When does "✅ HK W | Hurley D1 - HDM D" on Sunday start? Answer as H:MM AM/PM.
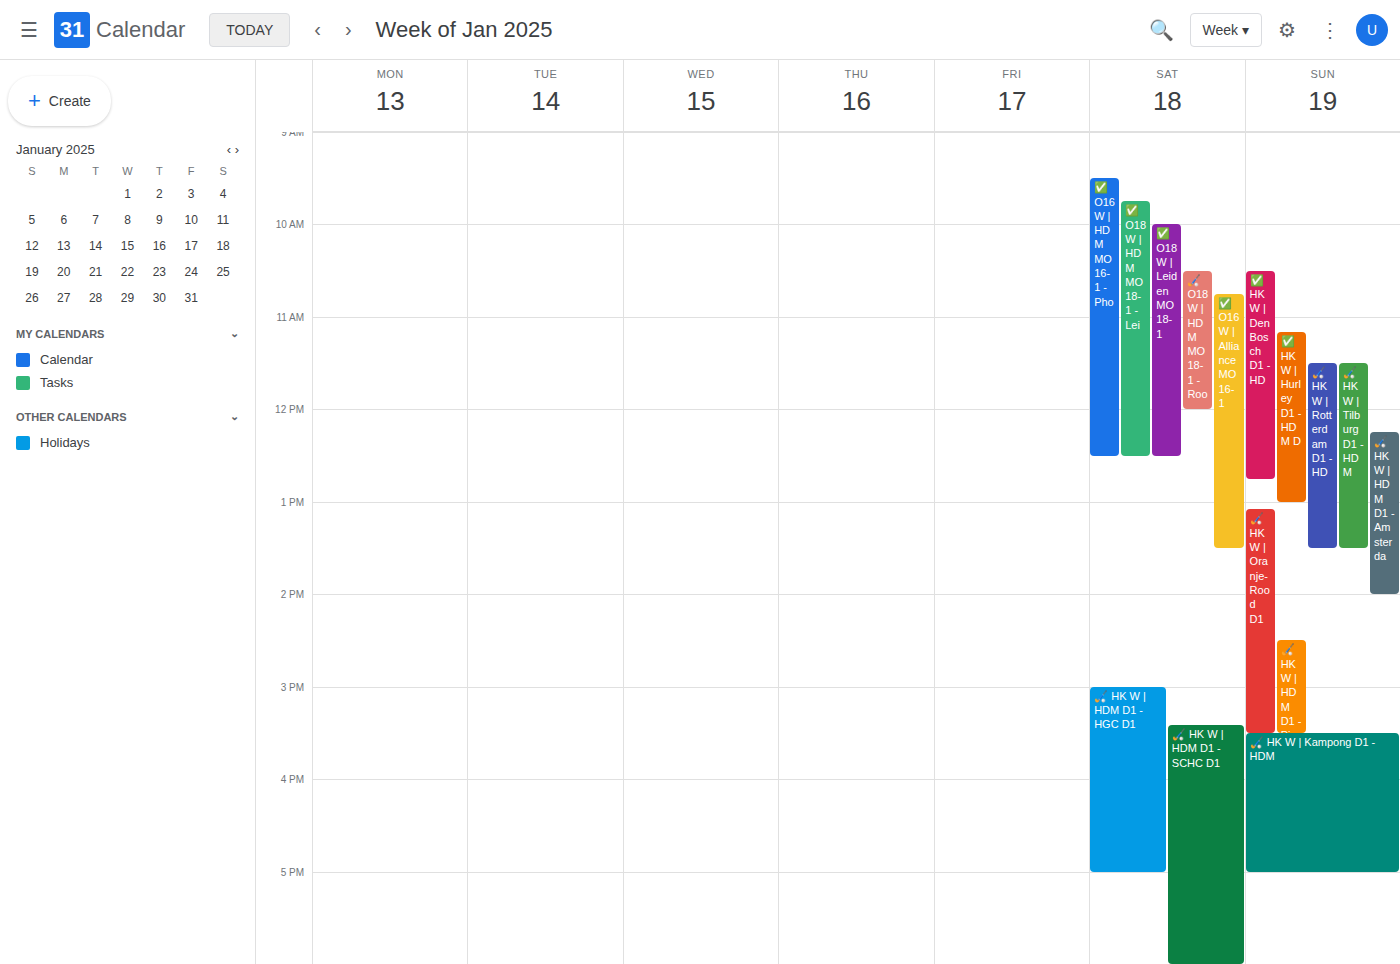
11:10 AM